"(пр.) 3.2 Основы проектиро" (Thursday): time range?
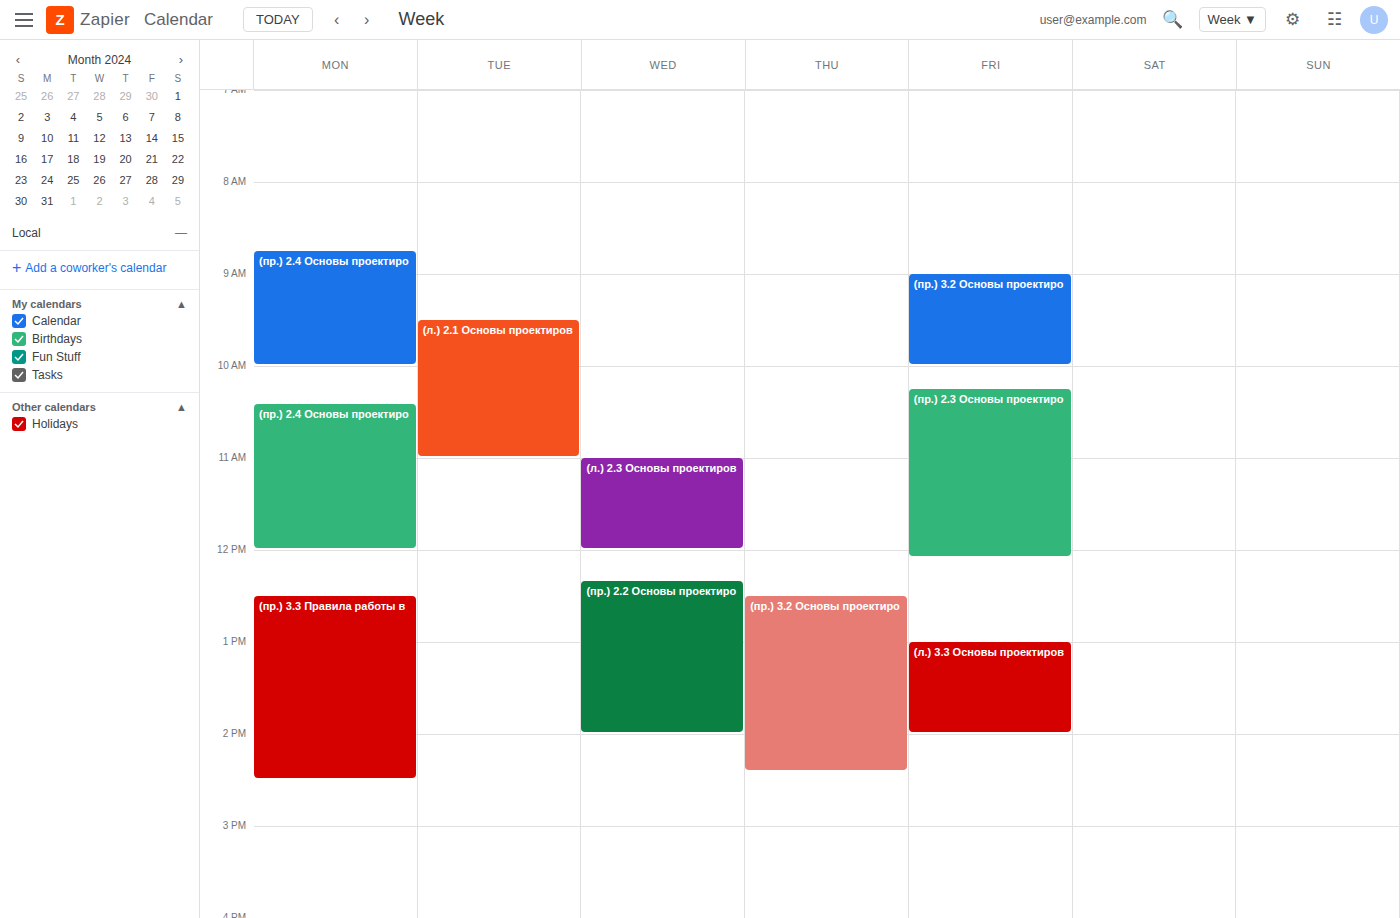
12:30 PM to 2:25 PM